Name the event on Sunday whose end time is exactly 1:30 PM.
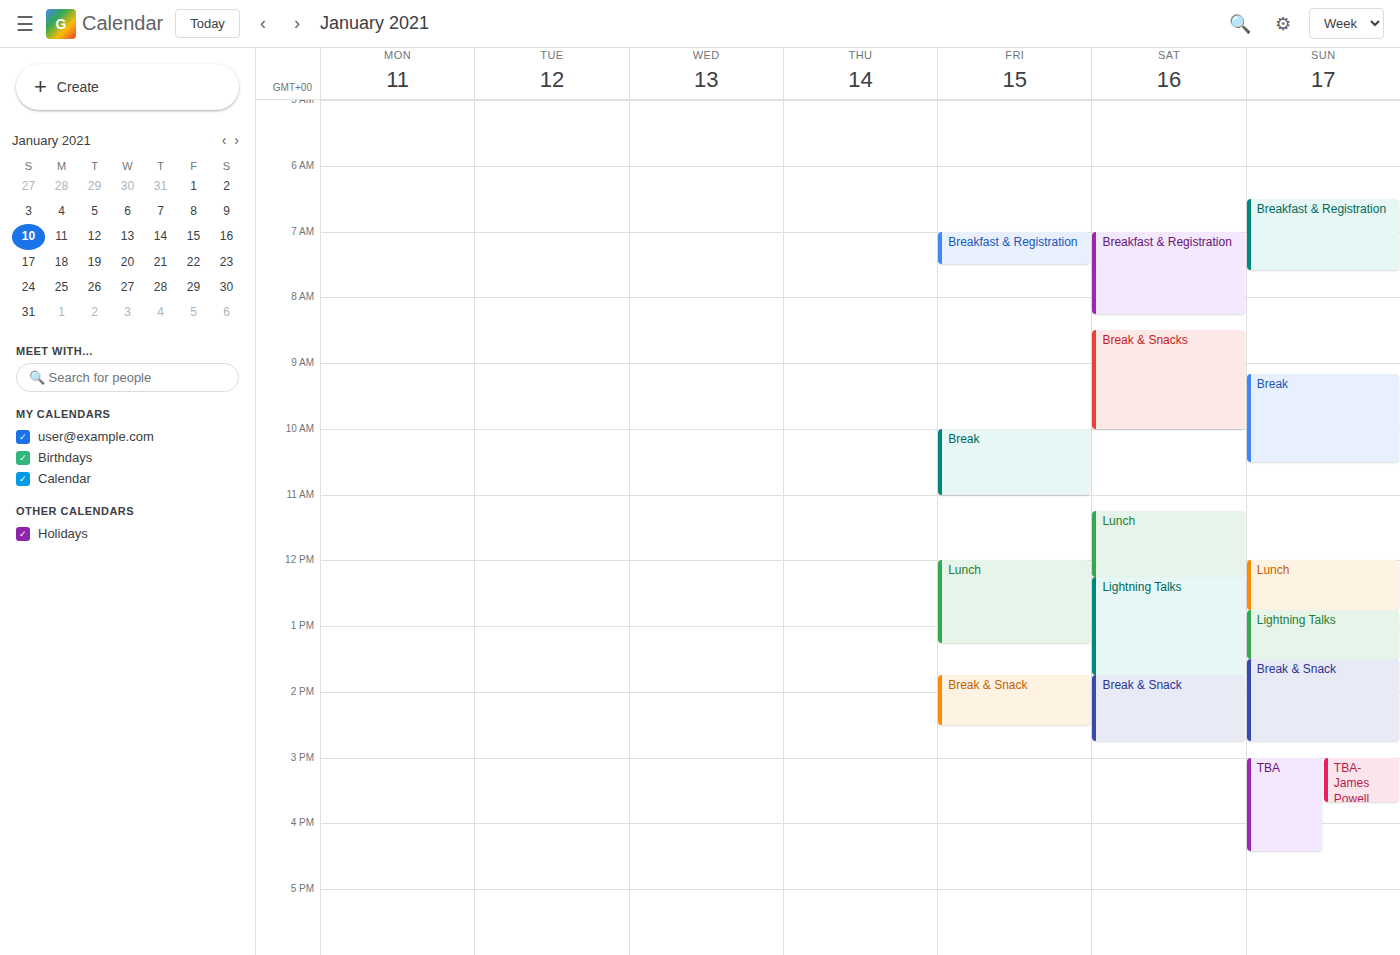
"Lightning Talks"